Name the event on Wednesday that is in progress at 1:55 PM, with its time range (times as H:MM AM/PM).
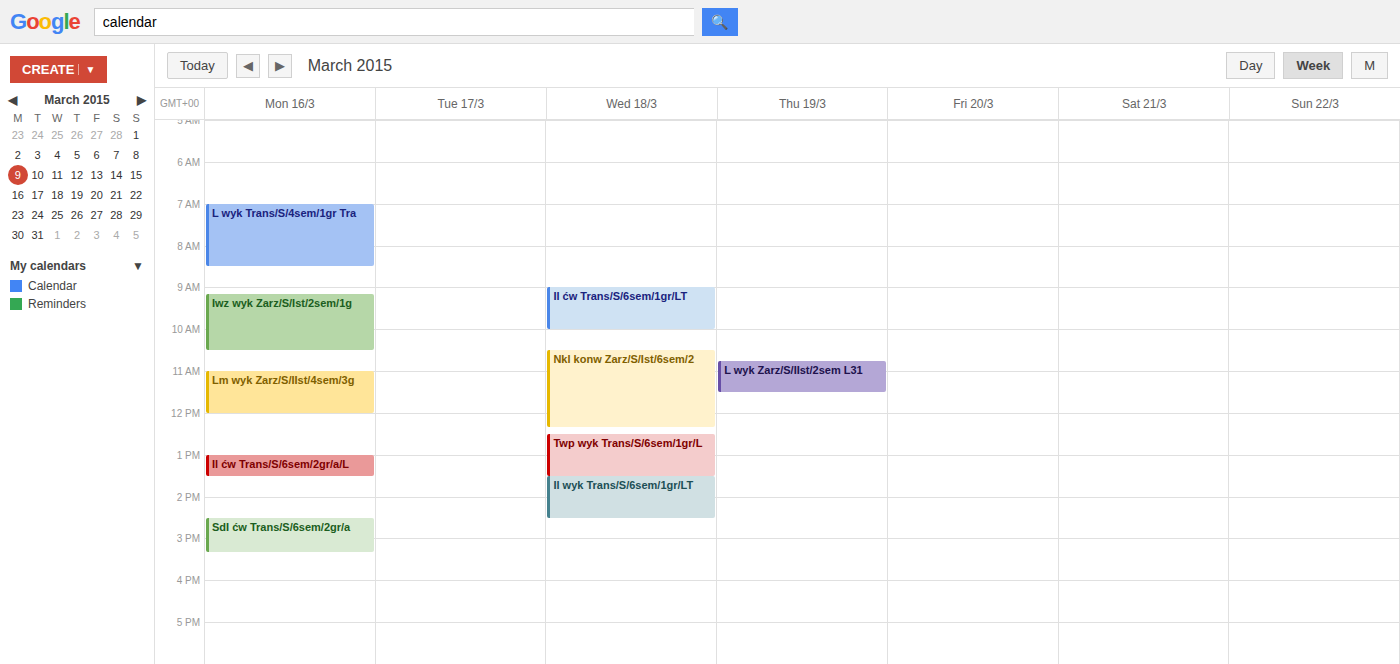
"Il wyk Trans/S/6sem/1gr/LT", 1:30 PM to 2:30 PM